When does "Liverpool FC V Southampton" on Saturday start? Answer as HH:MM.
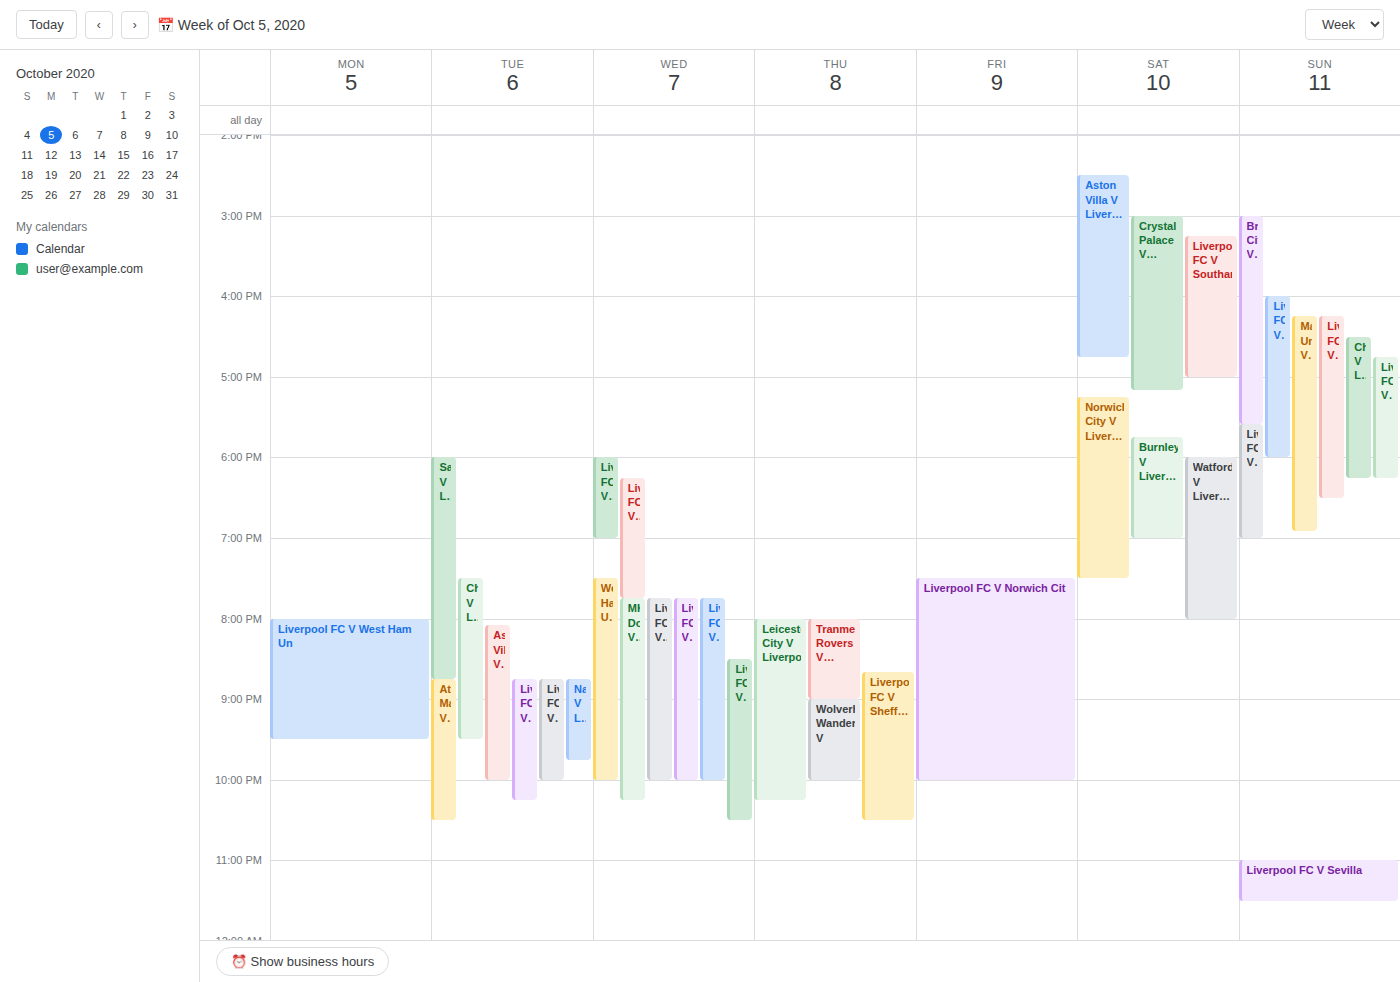
15:15